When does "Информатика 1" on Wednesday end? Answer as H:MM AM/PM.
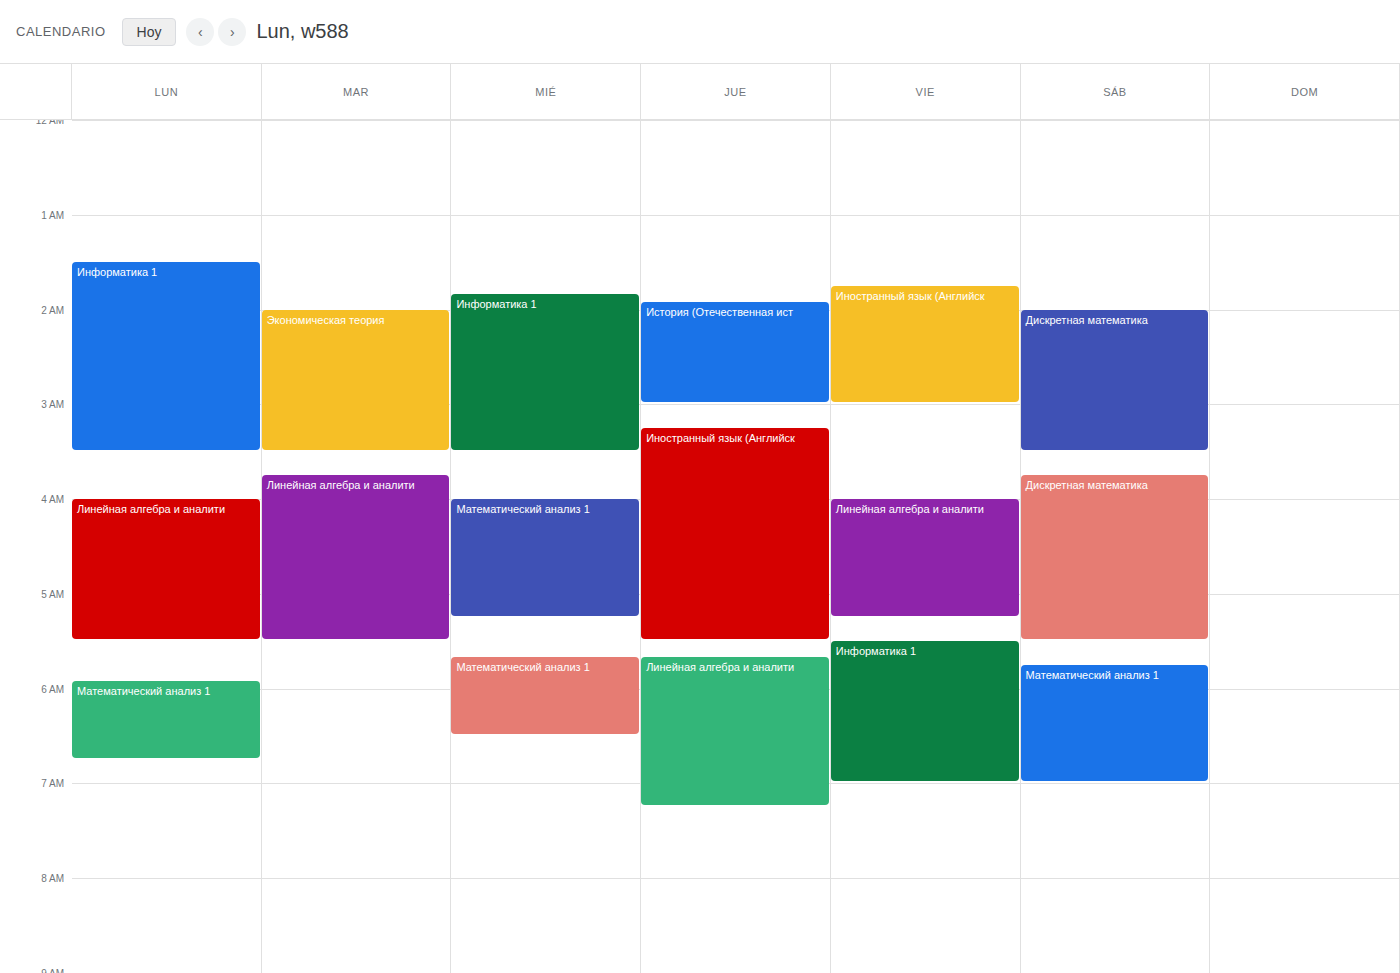
3:30 AM